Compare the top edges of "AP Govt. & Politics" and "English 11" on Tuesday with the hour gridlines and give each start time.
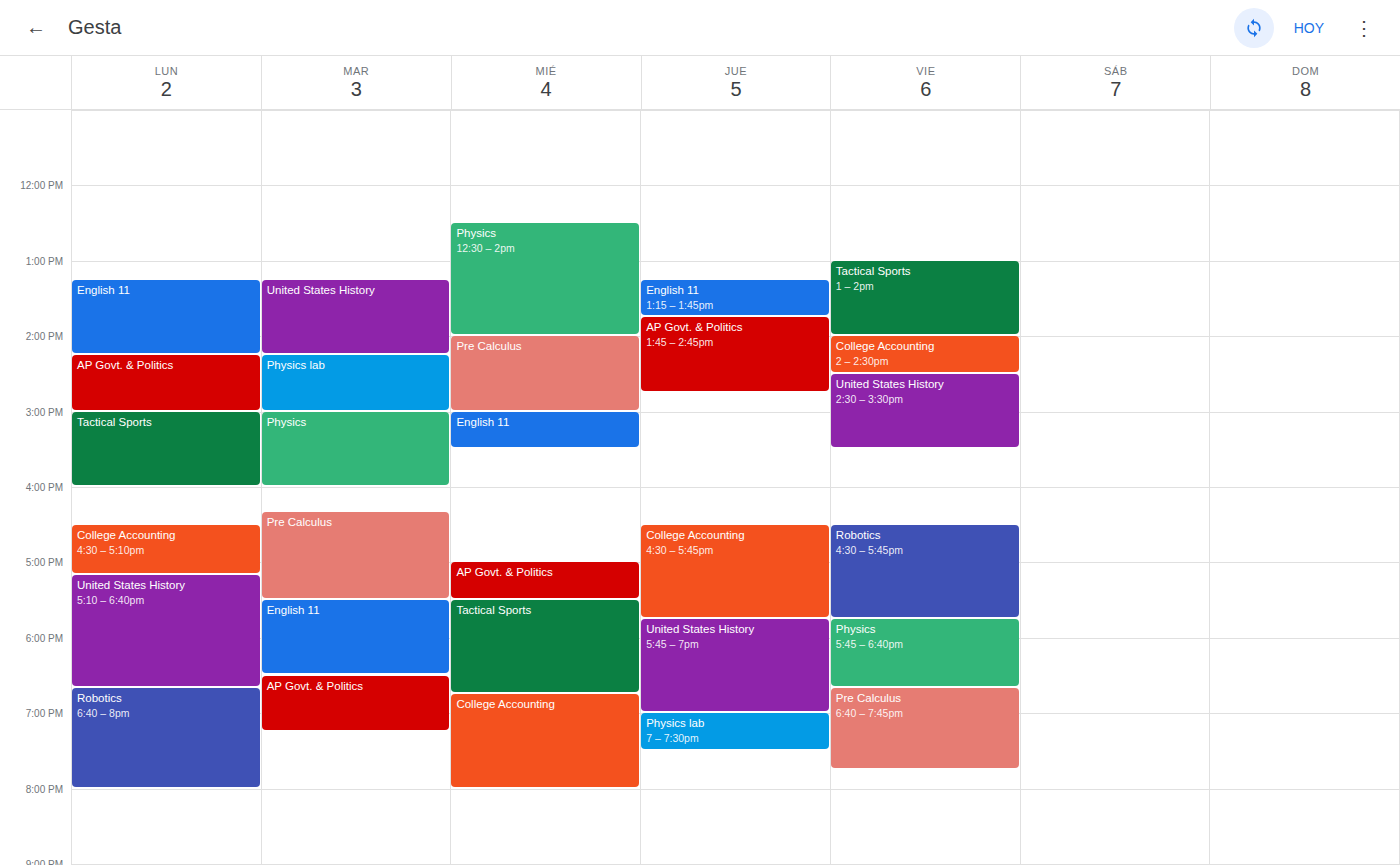
"AP Govt. & Politics": 18:30, halfway between the 18:00 and 19:00 lines. "English 11": 17:30, halfway between the 17:00 and 18:00 lines.